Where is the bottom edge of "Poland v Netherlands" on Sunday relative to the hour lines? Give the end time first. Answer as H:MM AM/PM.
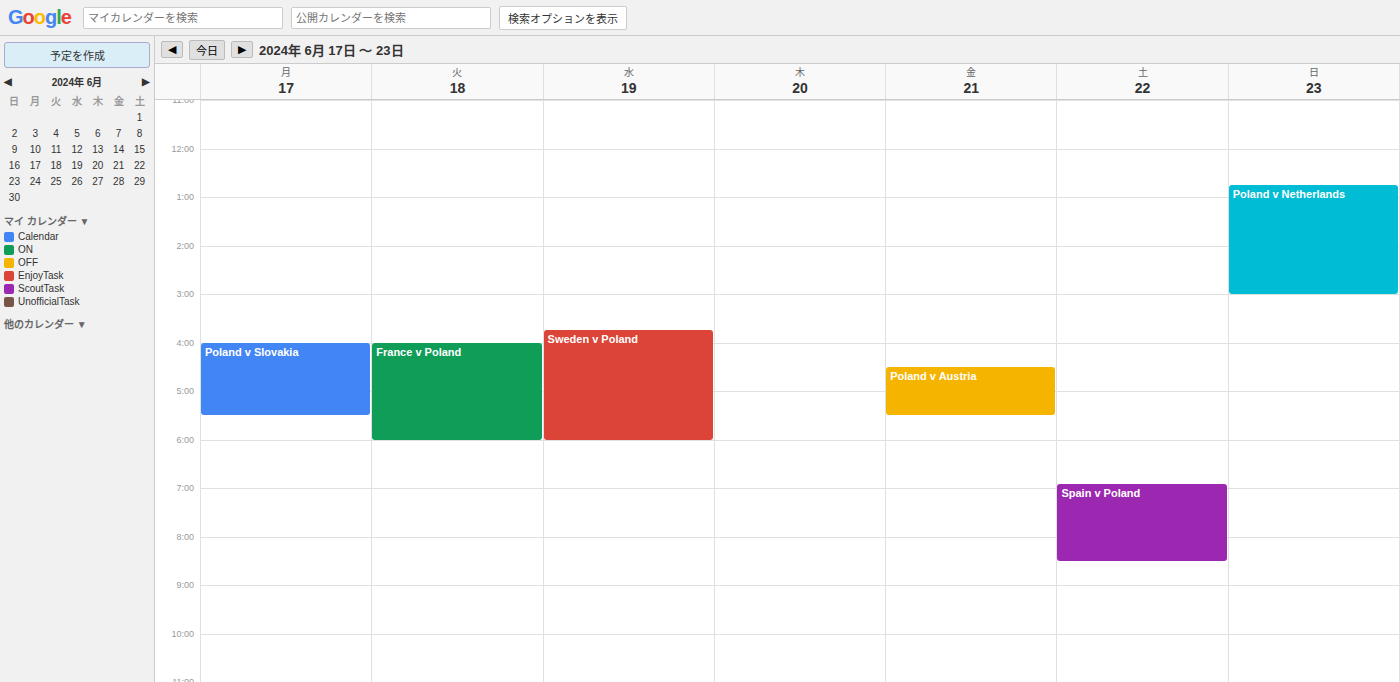
3:00 PM -- exactly on the 3 PM line.